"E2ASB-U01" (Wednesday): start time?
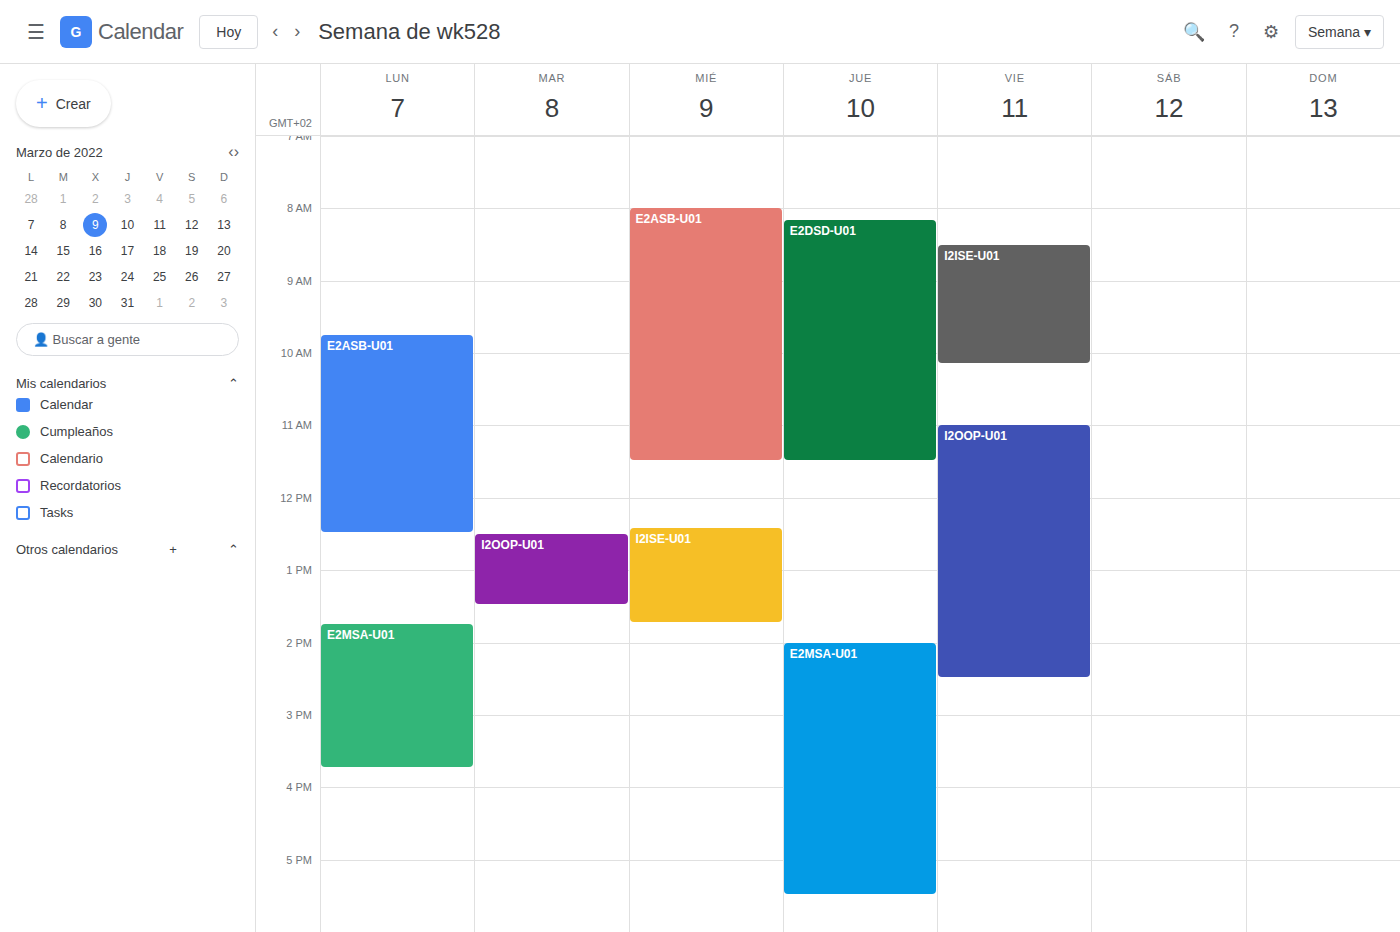
08:00